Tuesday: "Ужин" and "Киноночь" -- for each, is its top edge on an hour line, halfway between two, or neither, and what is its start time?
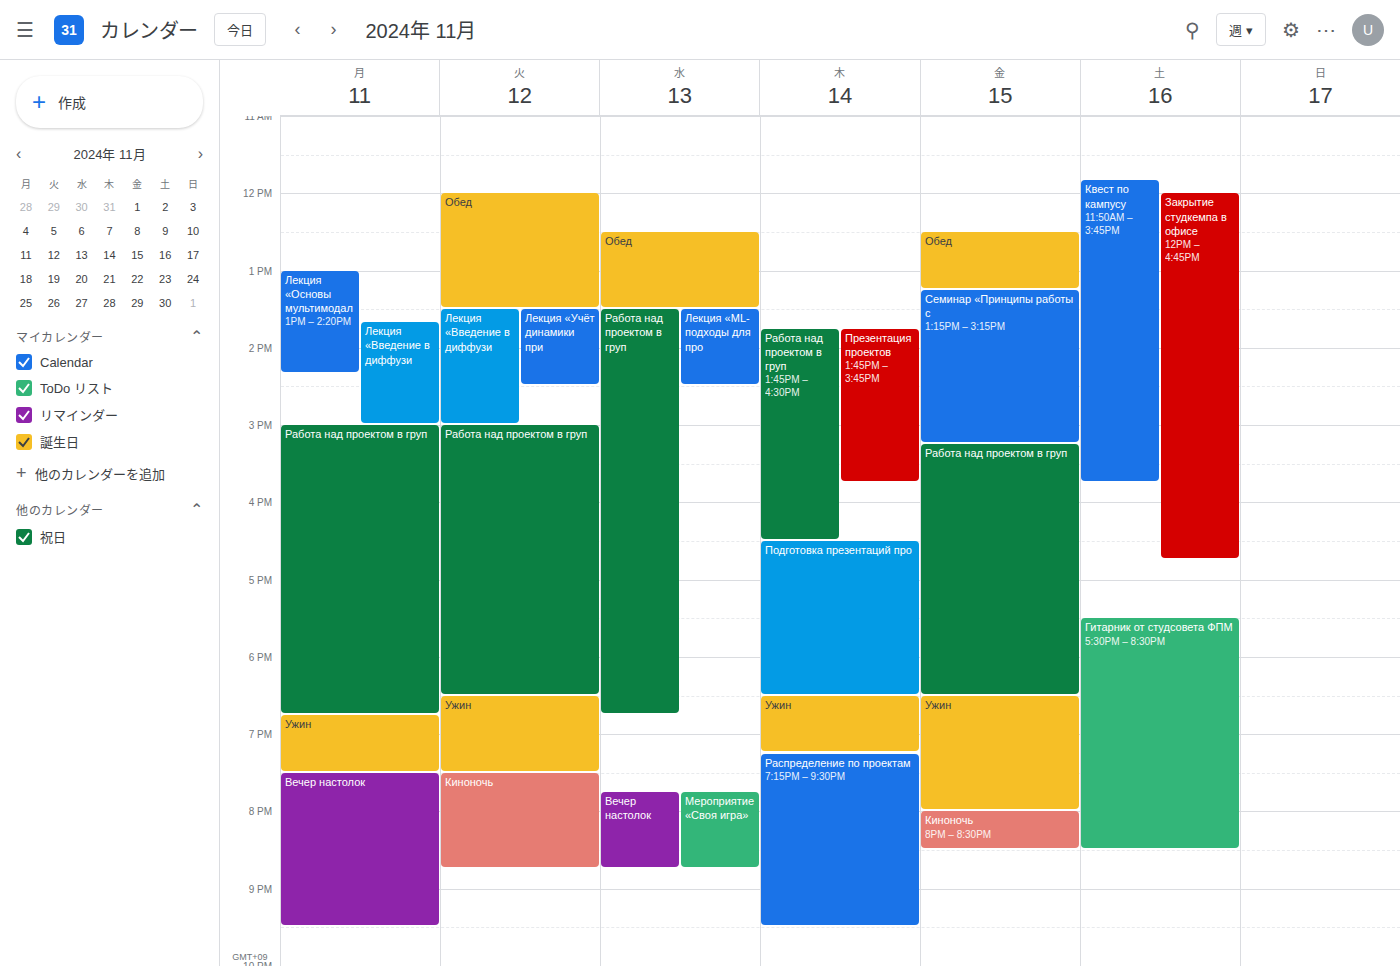
"Ужин": 6:30 PM, halfway between the 6 PM and 7 PM lines. "Киноночь": 7:30 PM, halfway between the 7 PM and 8 PM lines.